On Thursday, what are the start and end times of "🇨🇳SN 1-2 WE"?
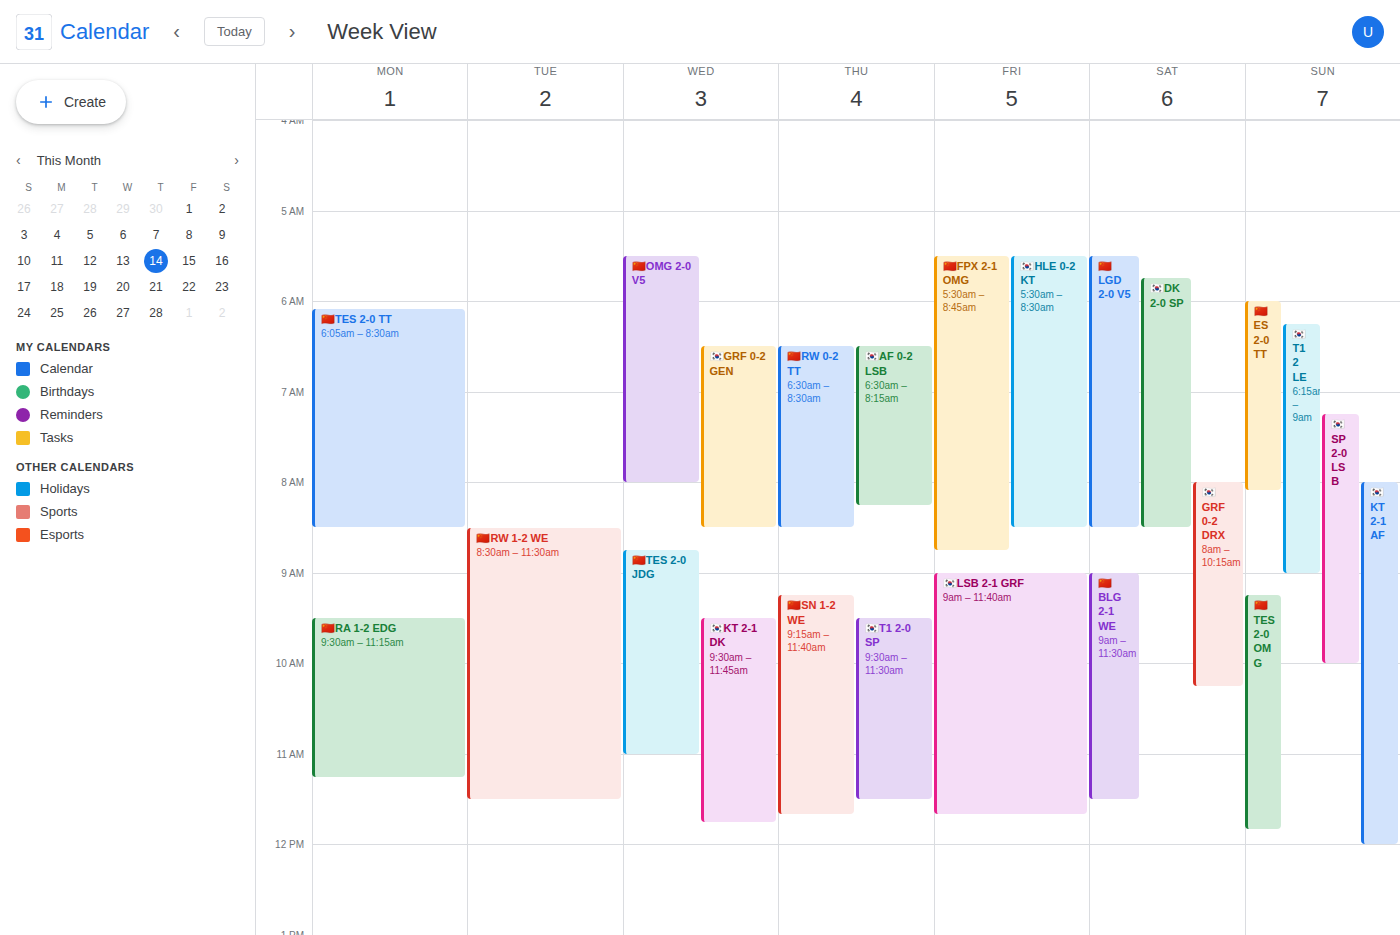
9:15 AM to 11:40 AM